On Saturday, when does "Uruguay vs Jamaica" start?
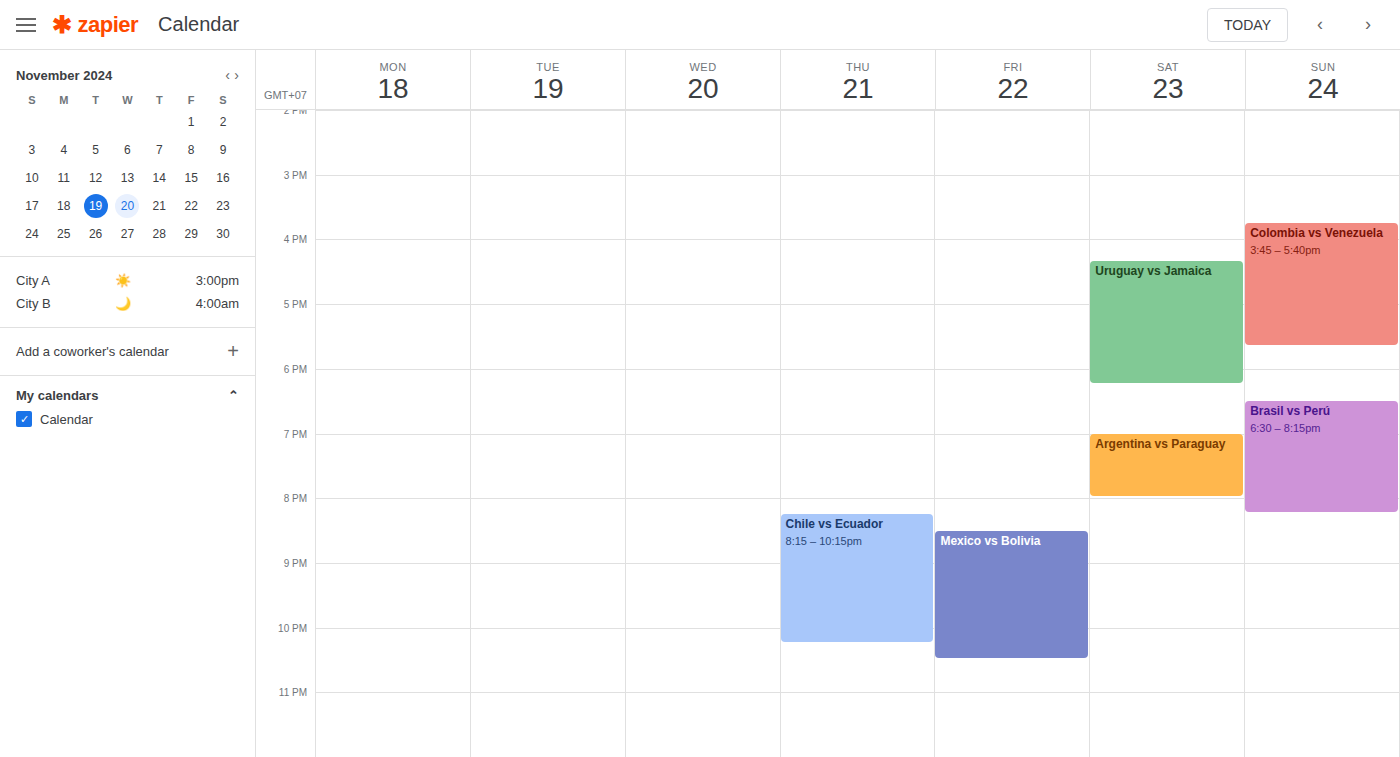
4:20 PM